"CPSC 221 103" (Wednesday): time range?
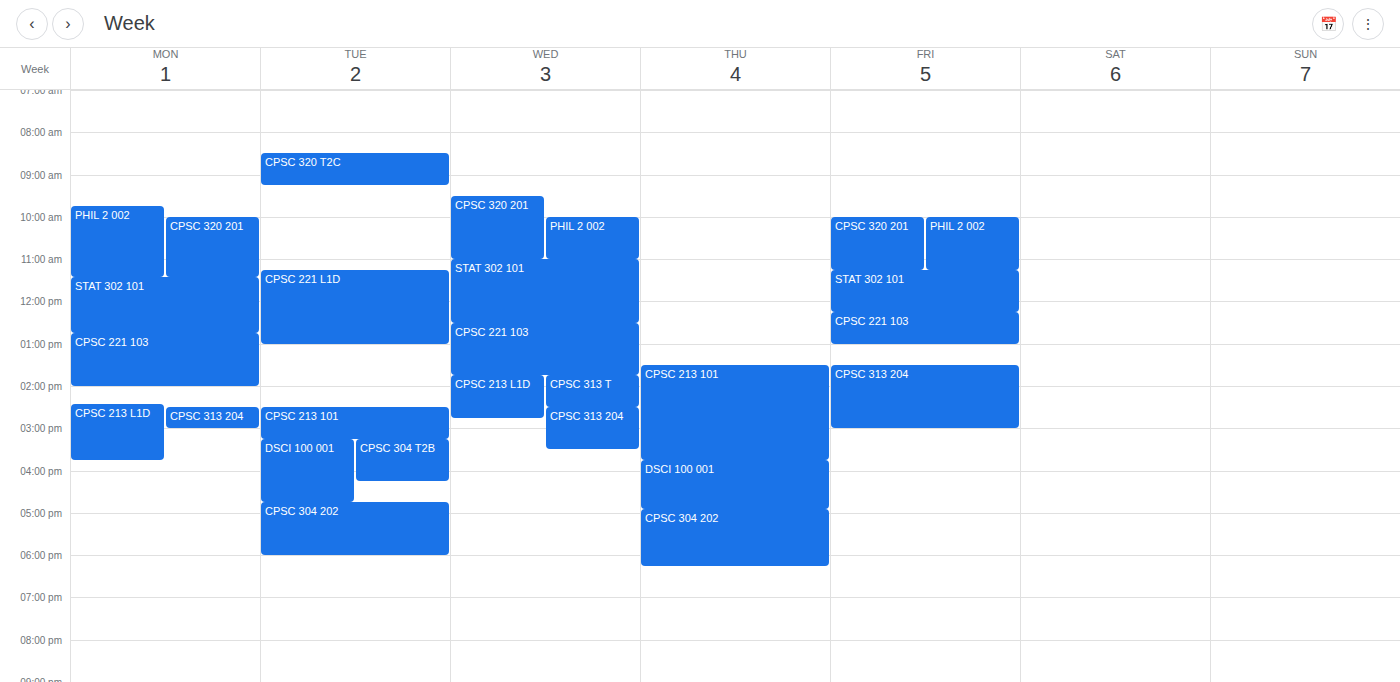
12:30 PM to 1:45 PM